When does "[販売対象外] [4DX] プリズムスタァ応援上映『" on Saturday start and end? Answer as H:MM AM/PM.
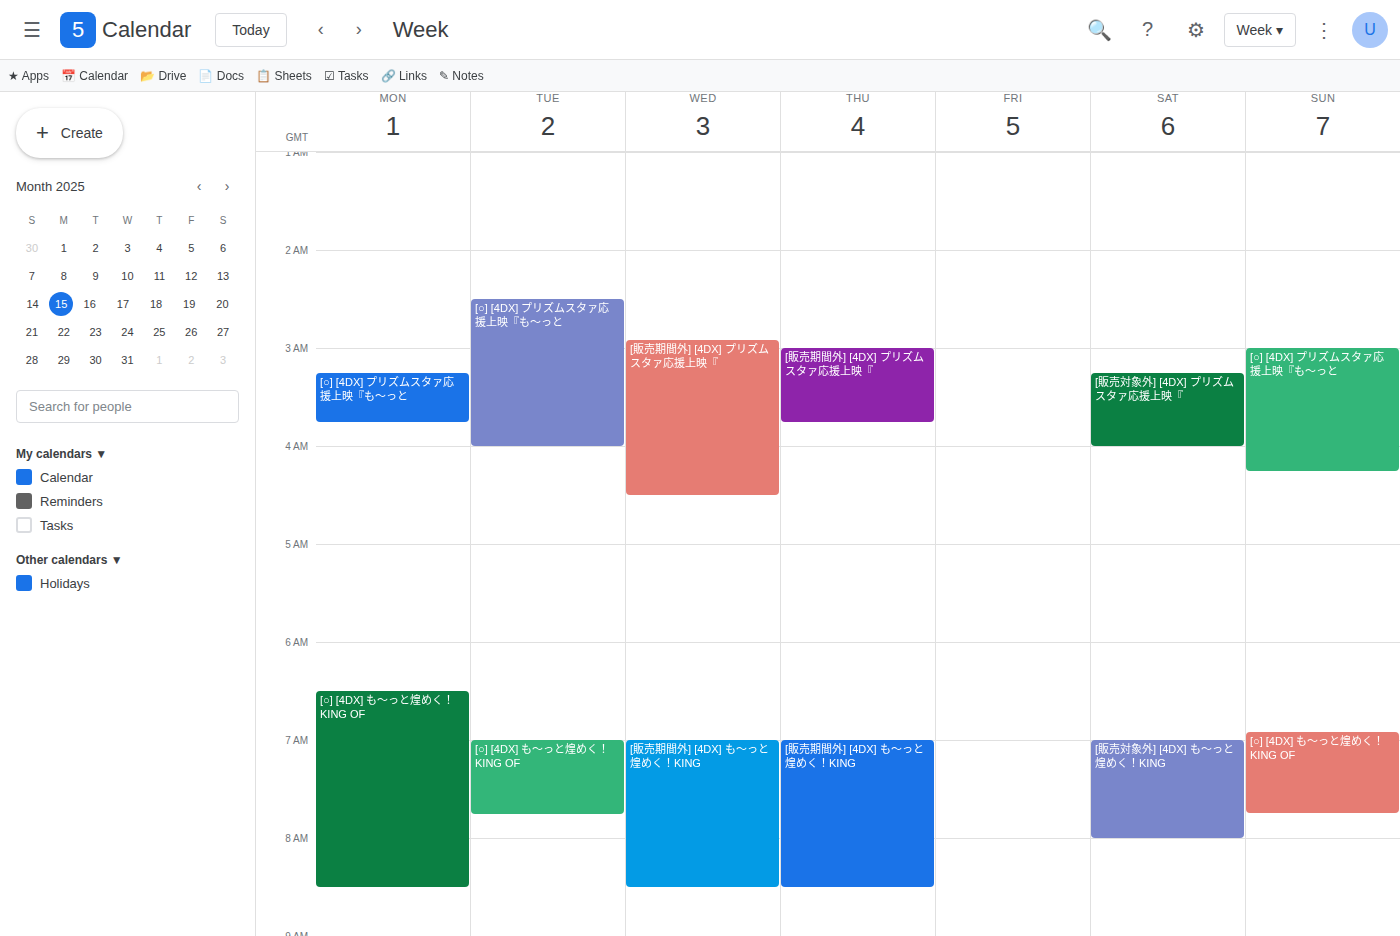
3:15 AM to 4:00 AM